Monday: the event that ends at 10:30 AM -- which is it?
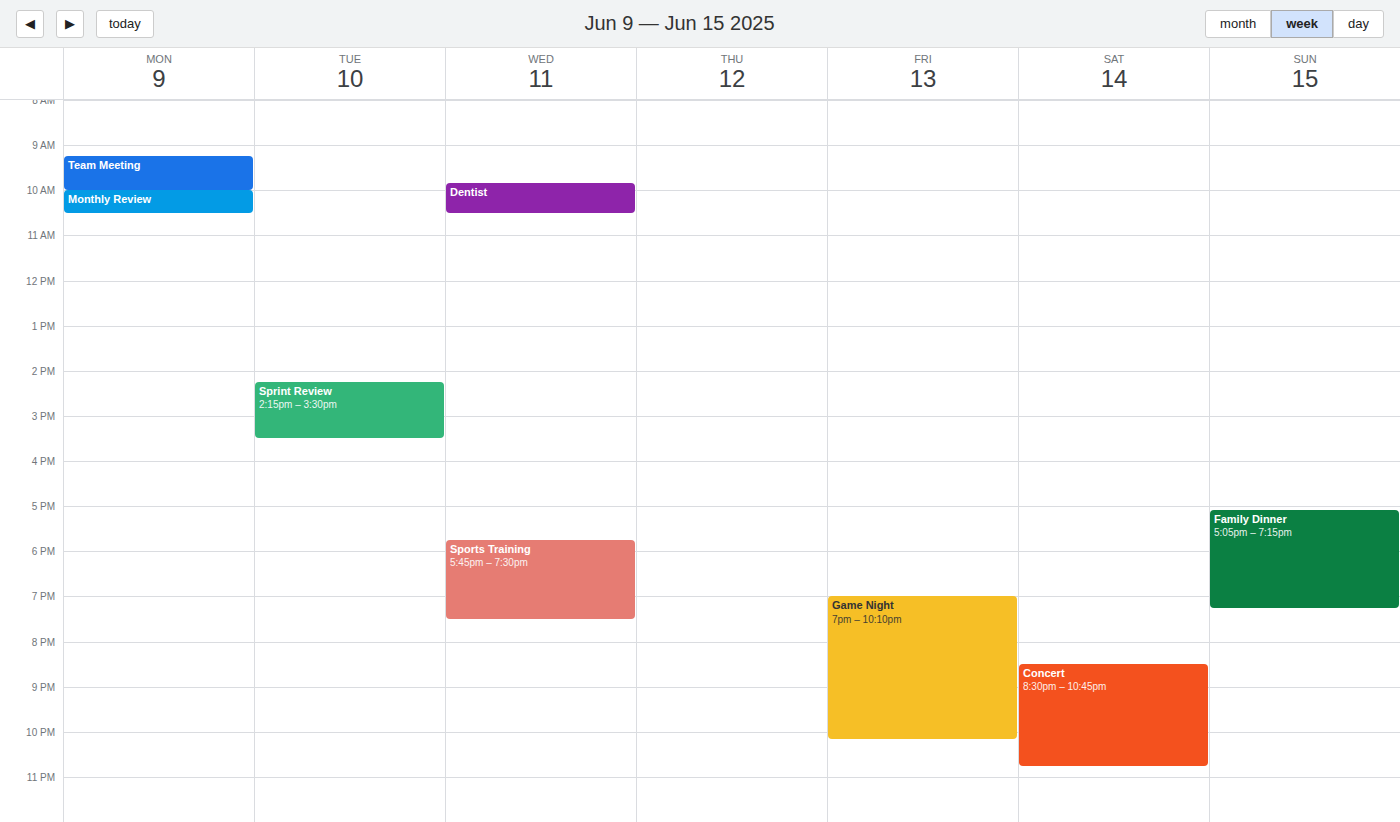
"Monthly Review"